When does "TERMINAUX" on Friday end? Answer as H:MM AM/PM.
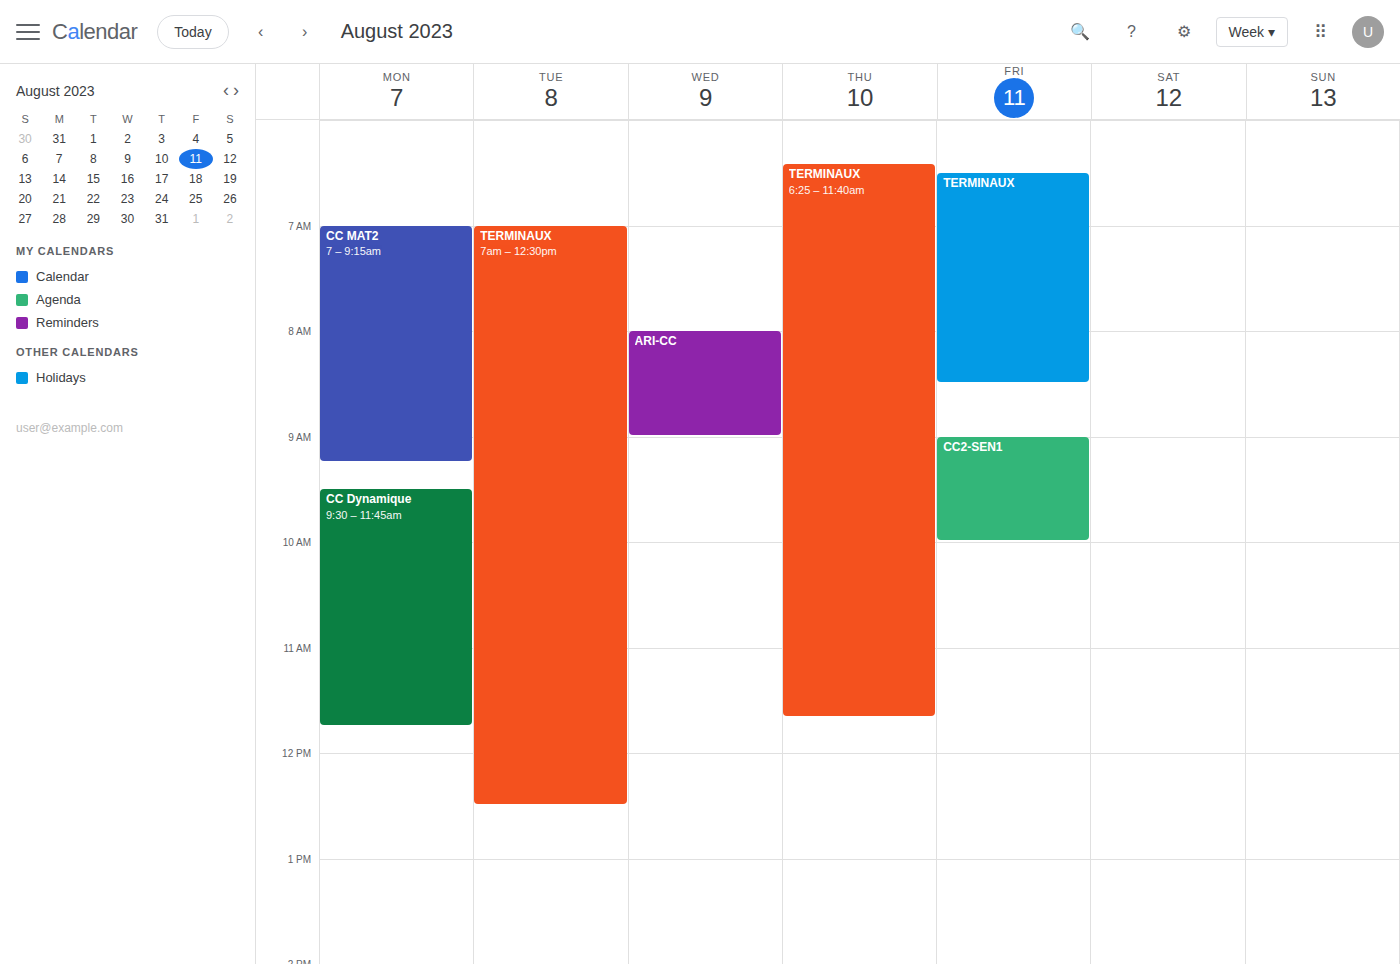
8:30 AM